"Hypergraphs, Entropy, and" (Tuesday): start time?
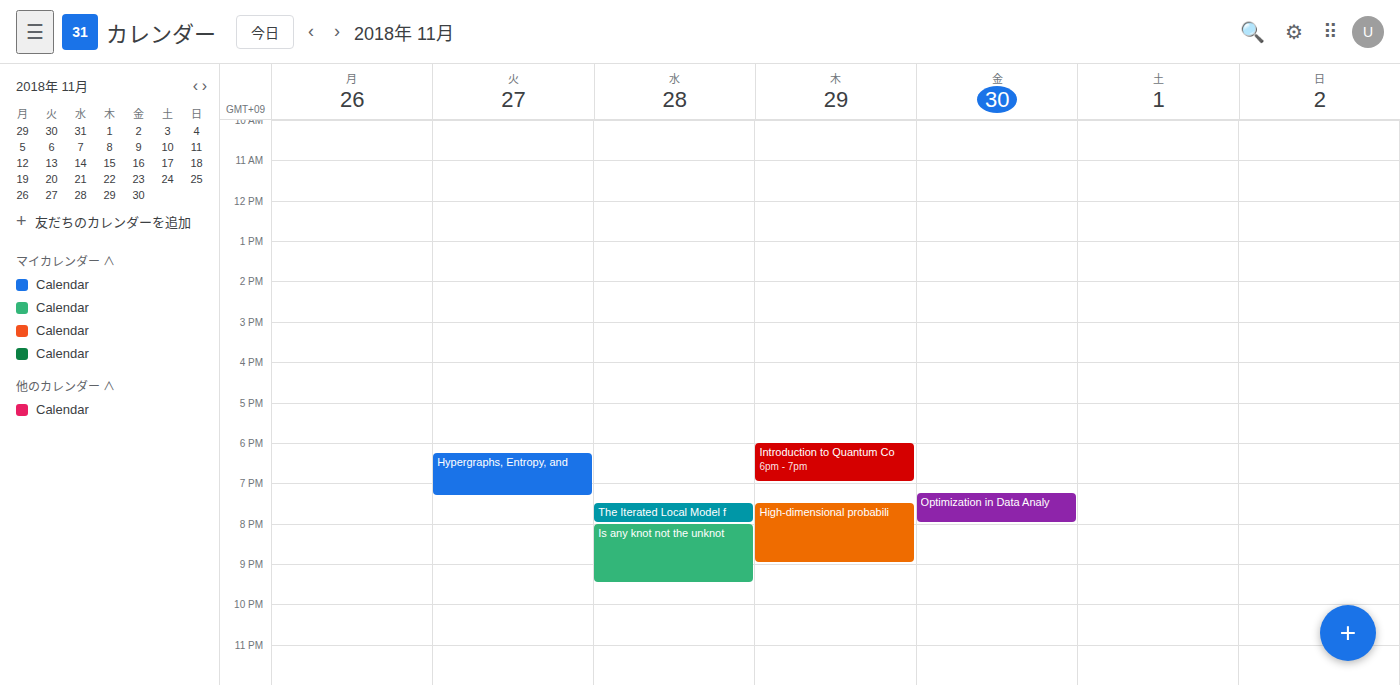
6:15 PM